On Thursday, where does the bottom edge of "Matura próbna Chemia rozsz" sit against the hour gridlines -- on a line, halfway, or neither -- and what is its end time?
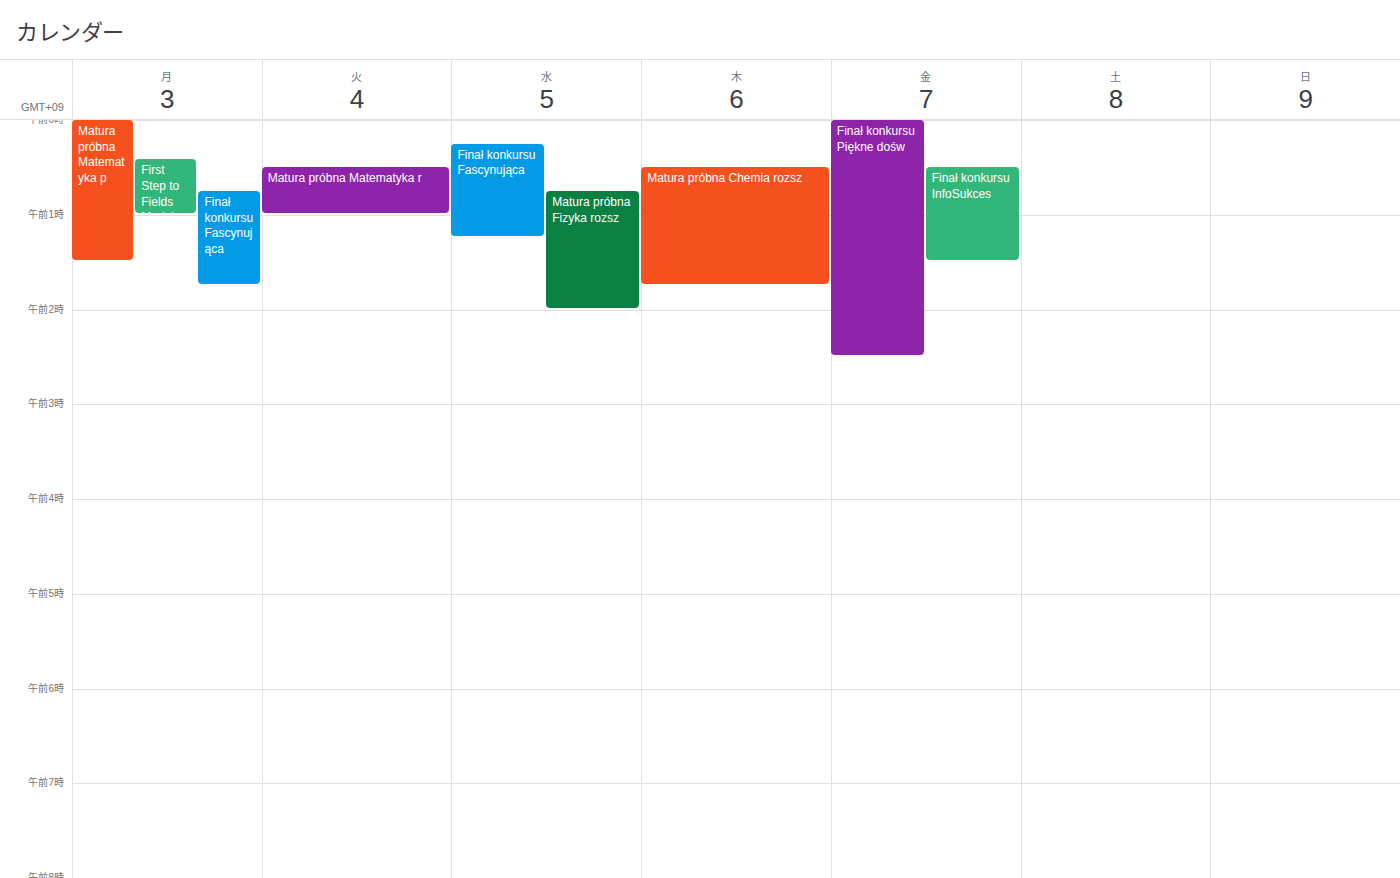
1:45 AM -- neither: three quarters of the way from the 1 AM line to the 2 AM line.